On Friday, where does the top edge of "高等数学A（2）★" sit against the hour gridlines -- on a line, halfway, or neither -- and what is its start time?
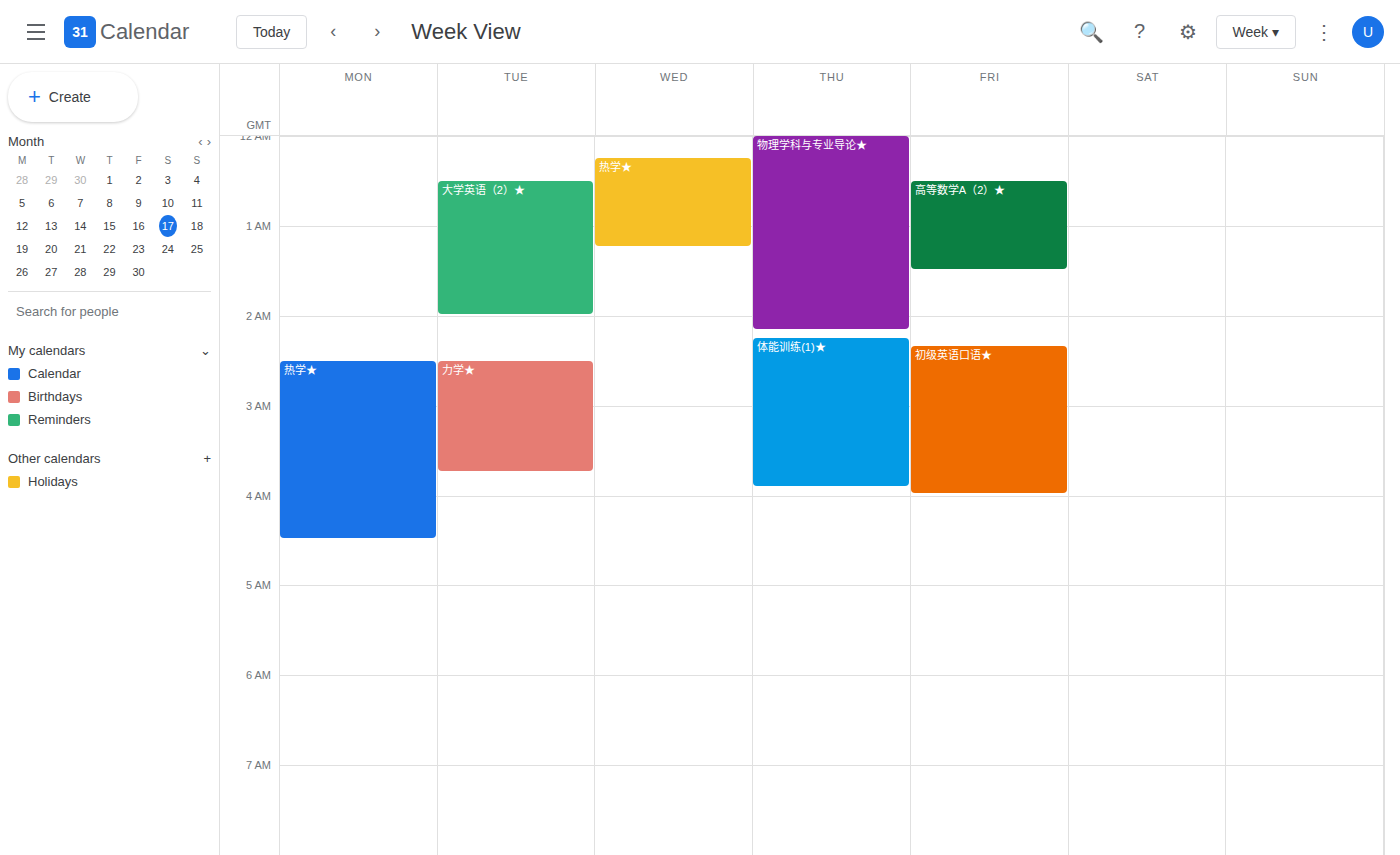
12:30 AM -- halfway between the 12 AM and 1 AM lines.